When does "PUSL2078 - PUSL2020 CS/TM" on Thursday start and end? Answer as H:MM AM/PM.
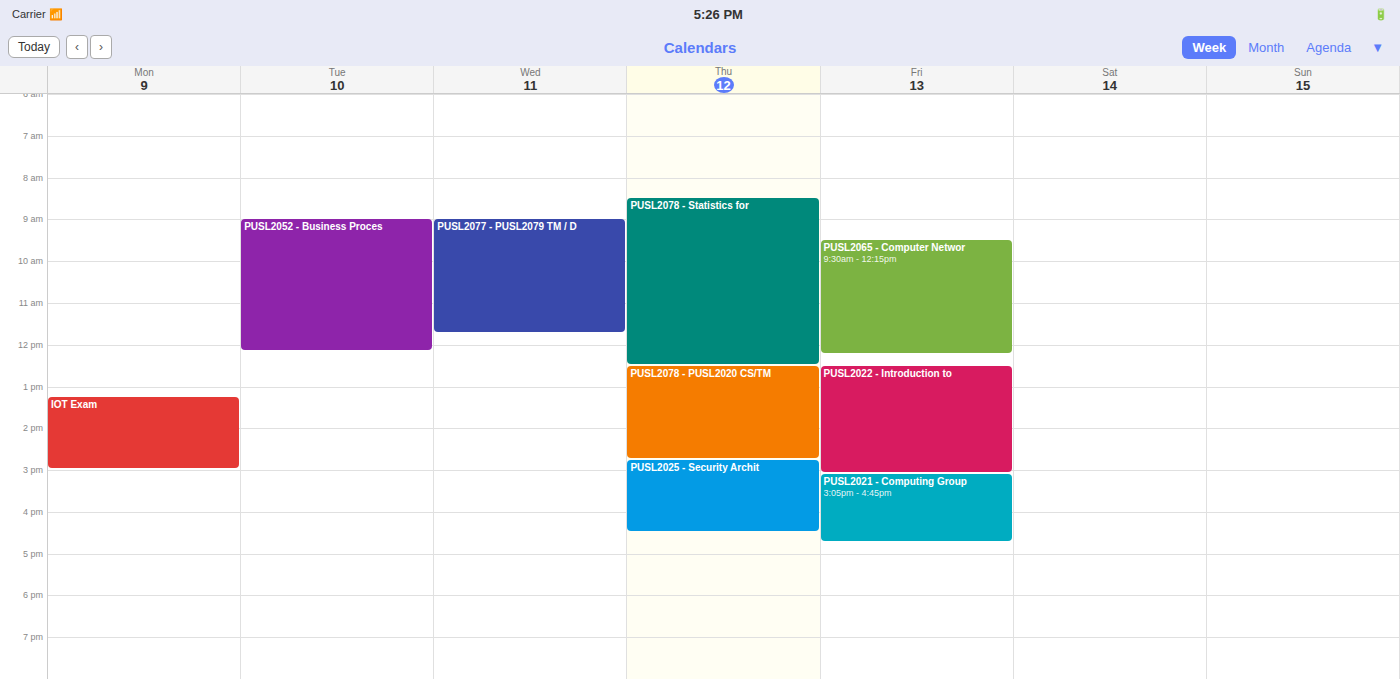
12:30 PM to 2:45 PM